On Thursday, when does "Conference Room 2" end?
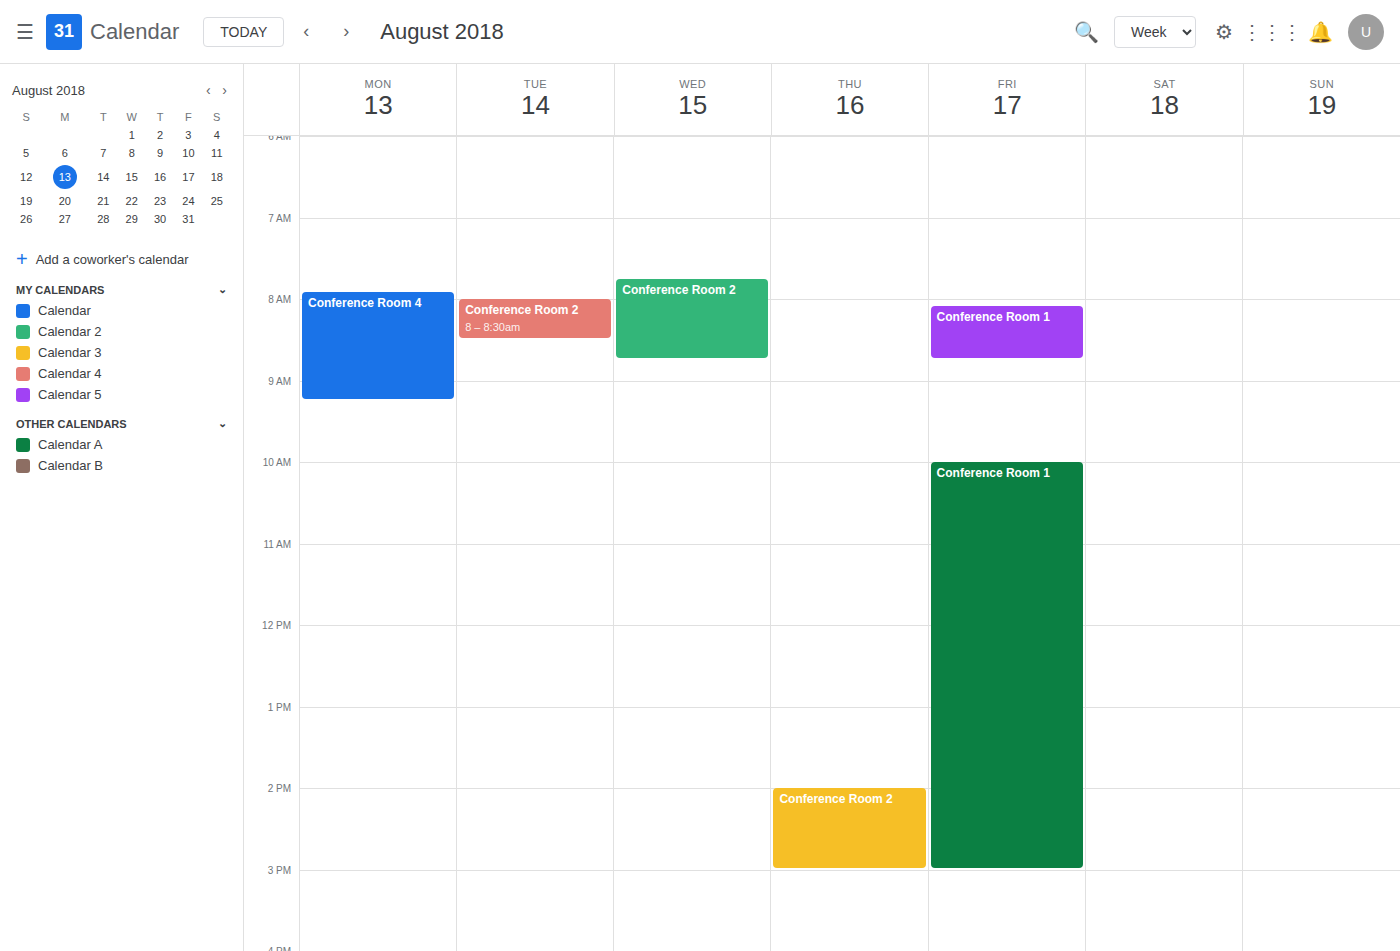
3:00 PM